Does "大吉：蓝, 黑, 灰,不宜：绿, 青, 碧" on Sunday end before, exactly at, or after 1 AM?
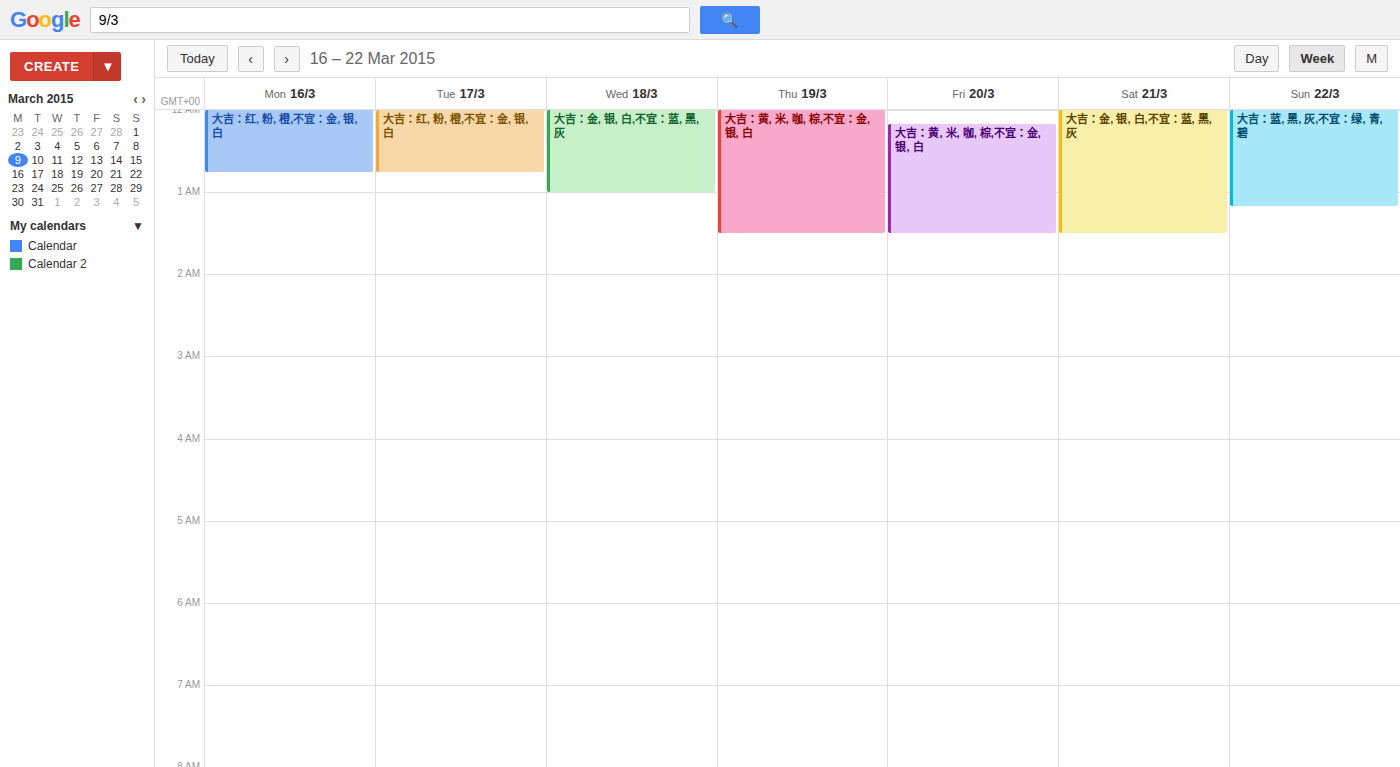
1:10 AM -- after 1 AM, 10 minutes below the 1 AM line.